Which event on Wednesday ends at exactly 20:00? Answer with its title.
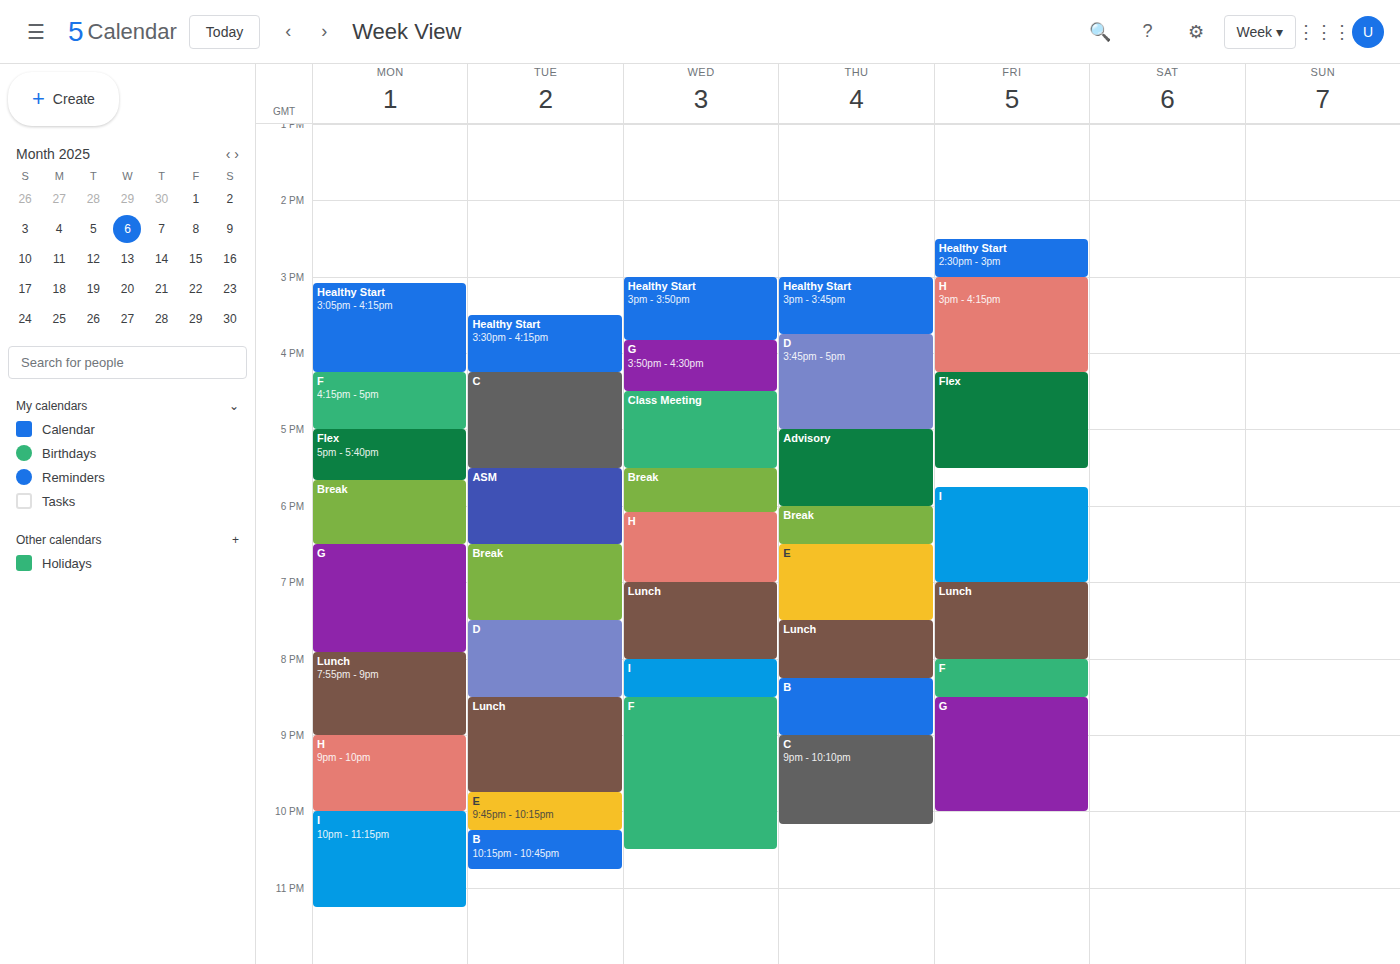
"Lunch"